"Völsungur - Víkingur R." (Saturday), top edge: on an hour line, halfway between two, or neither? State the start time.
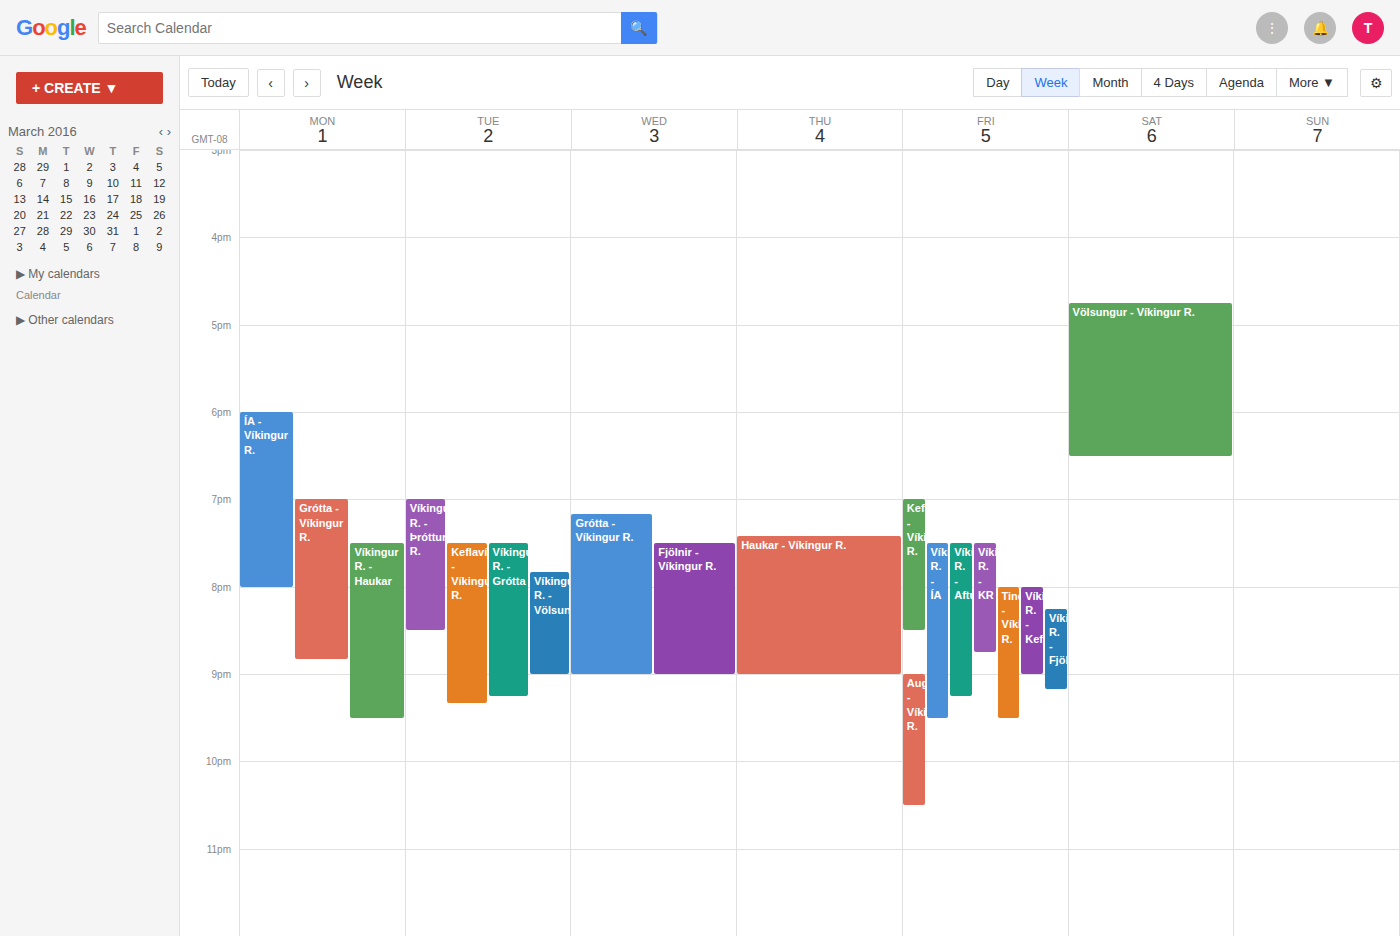
4:45 PM -- neither: three quarters of the way from the 4 PM line to the 5 PM line.